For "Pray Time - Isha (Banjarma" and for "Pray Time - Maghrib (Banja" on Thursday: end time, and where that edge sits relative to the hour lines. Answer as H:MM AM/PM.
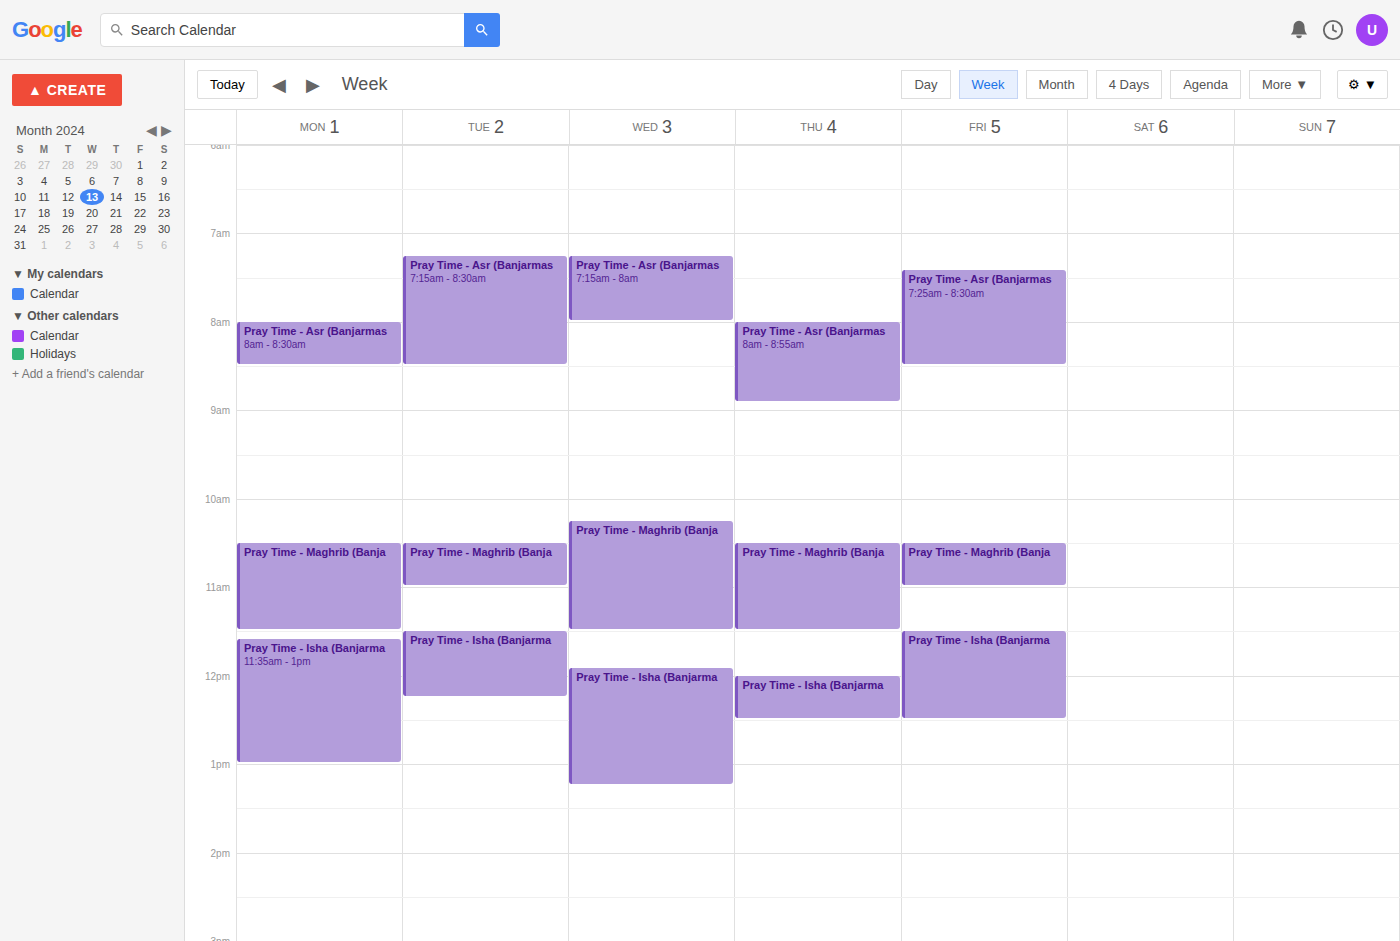
"Pray Time - Isha (Banjarma": 12:30 PM, halfway between the 12 PM and 1 PM lines. "Pray Time - Maghrib (Banja": 11:30 AM, halfway between the 11 AM and 12 PM lines.